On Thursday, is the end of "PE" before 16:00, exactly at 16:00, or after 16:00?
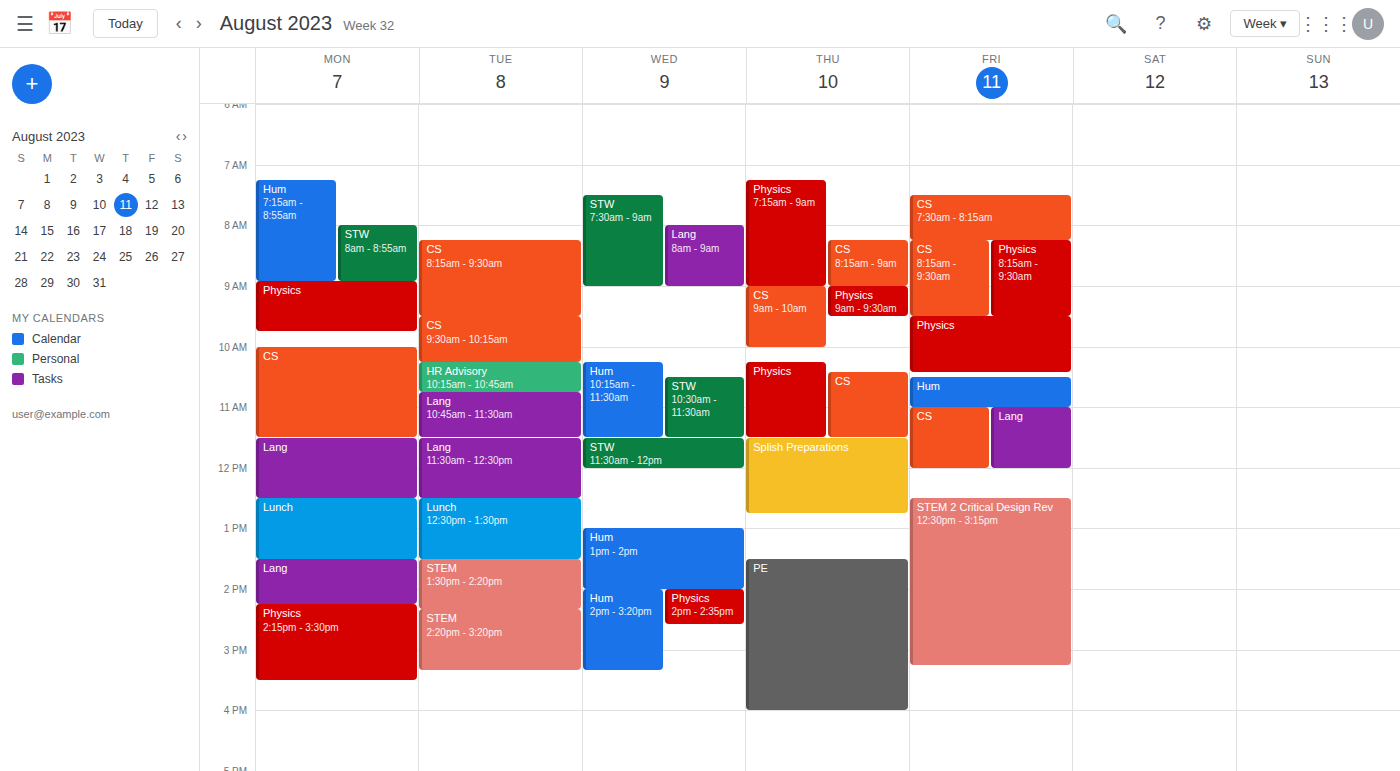
16:00 -- exactly at 16:00, on the 16:00 line.